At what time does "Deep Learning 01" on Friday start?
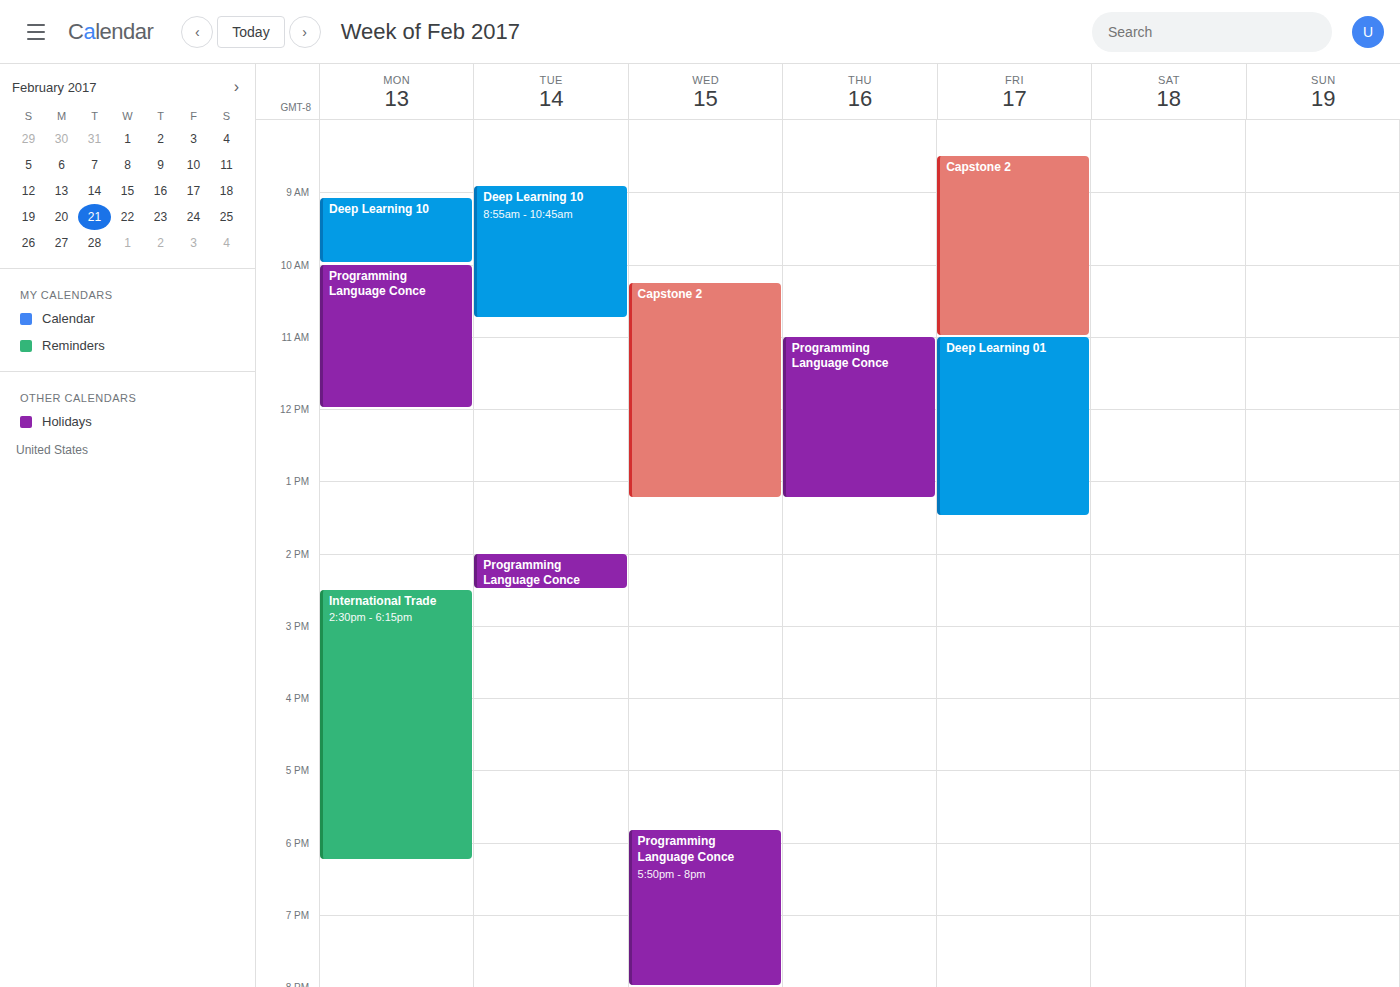
11:00 AM